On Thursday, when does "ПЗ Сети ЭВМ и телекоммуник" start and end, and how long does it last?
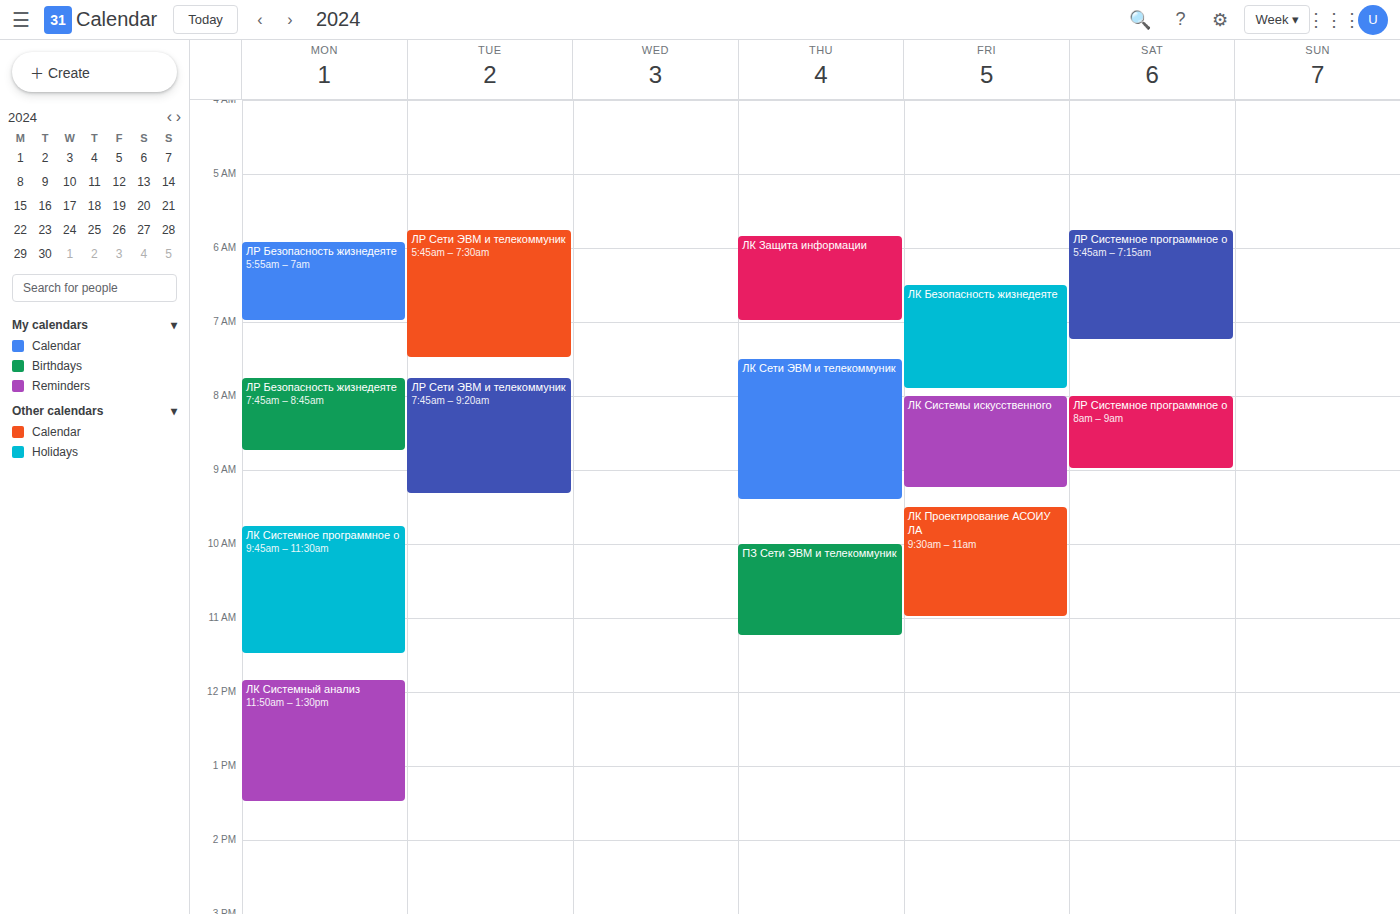
10:00 to 11:15, 1 hour 15 minutes